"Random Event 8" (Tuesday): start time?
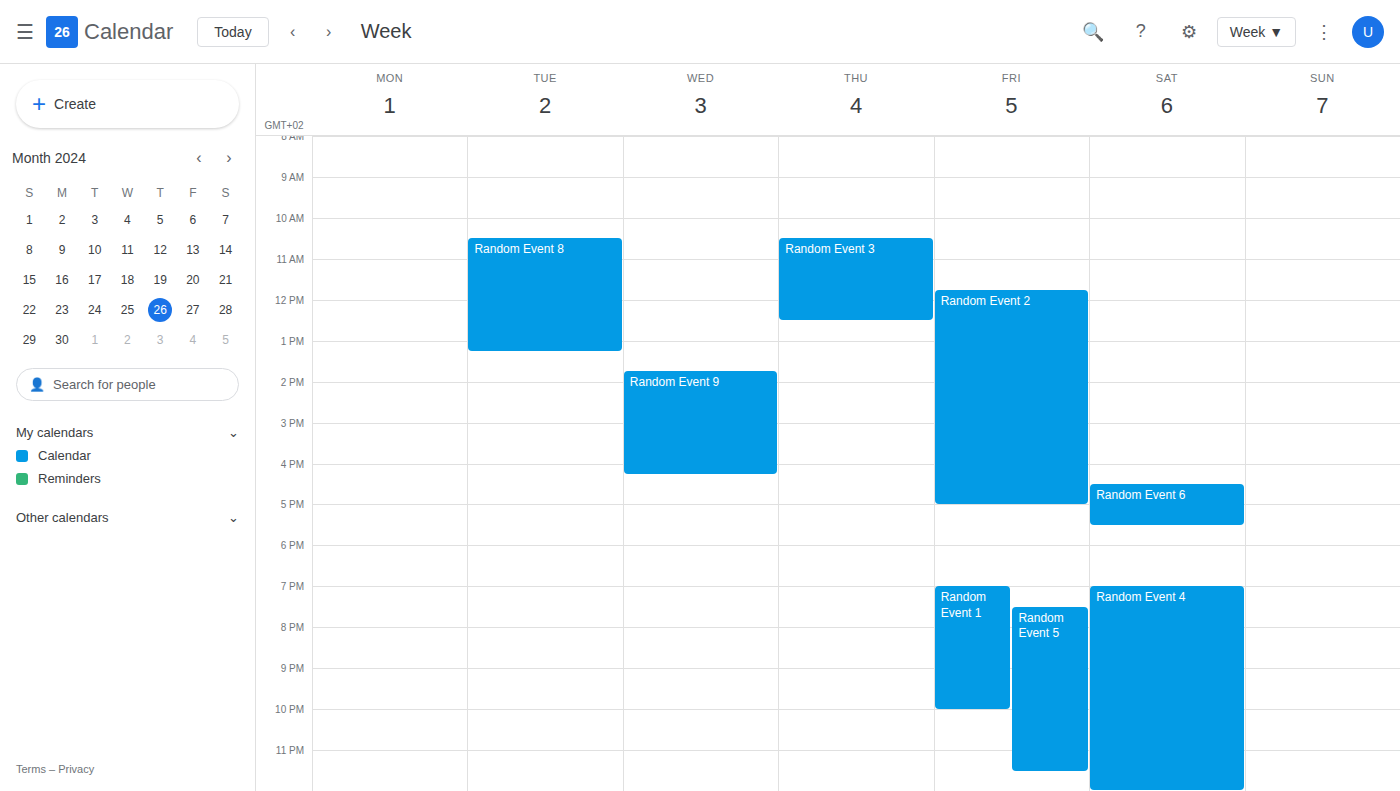
10:30 AM